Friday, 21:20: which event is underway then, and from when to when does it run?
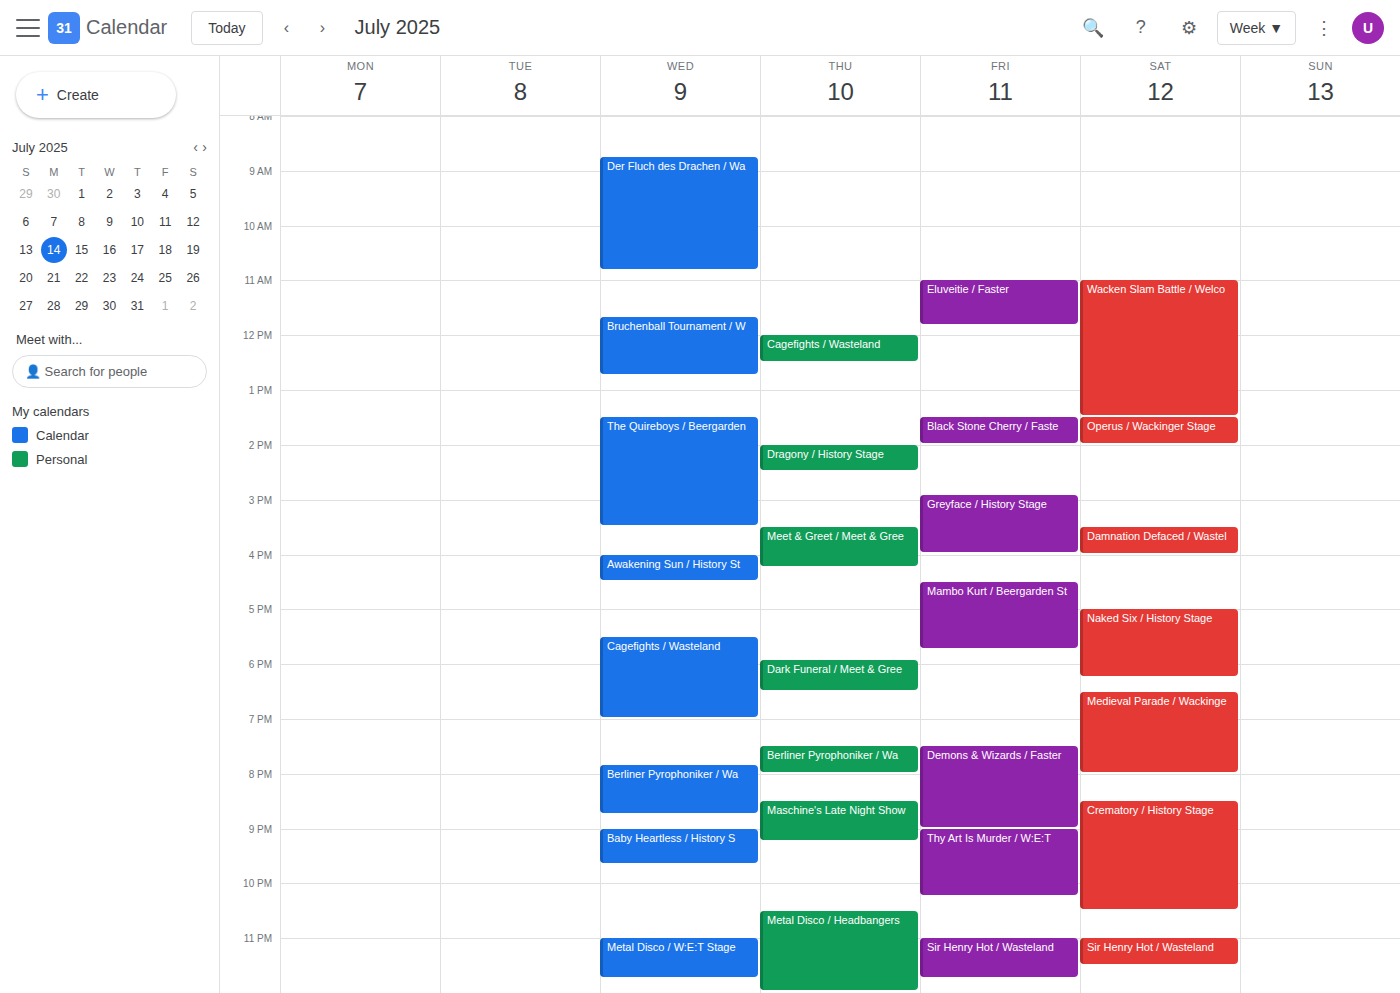
"Thy Art Is Murder / W:E:T", 21:00 to 22:15